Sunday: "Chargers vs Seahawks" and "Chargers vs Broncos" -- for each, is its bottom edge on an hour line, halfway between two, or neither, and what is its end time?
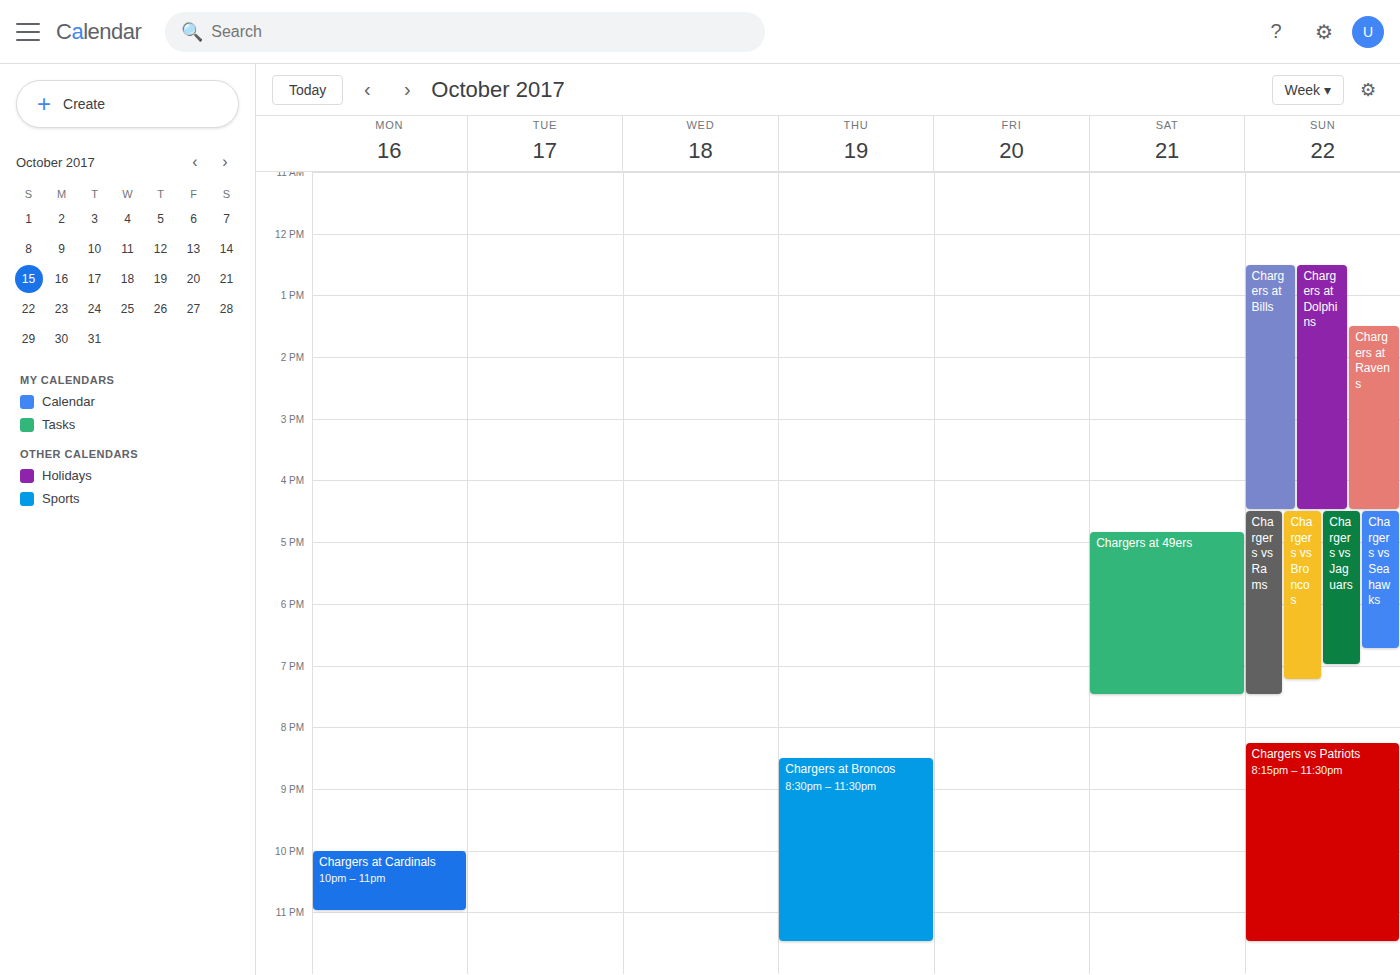
"Chargers vs Seahawks": 6:45 PM, neither: three quarters of the way from the 6 PM line to the 7 PM line. "Chargers vs Broncos": 7:15 PM, neither: a quarter of the way from the 7 PM line to the 8 PM line.